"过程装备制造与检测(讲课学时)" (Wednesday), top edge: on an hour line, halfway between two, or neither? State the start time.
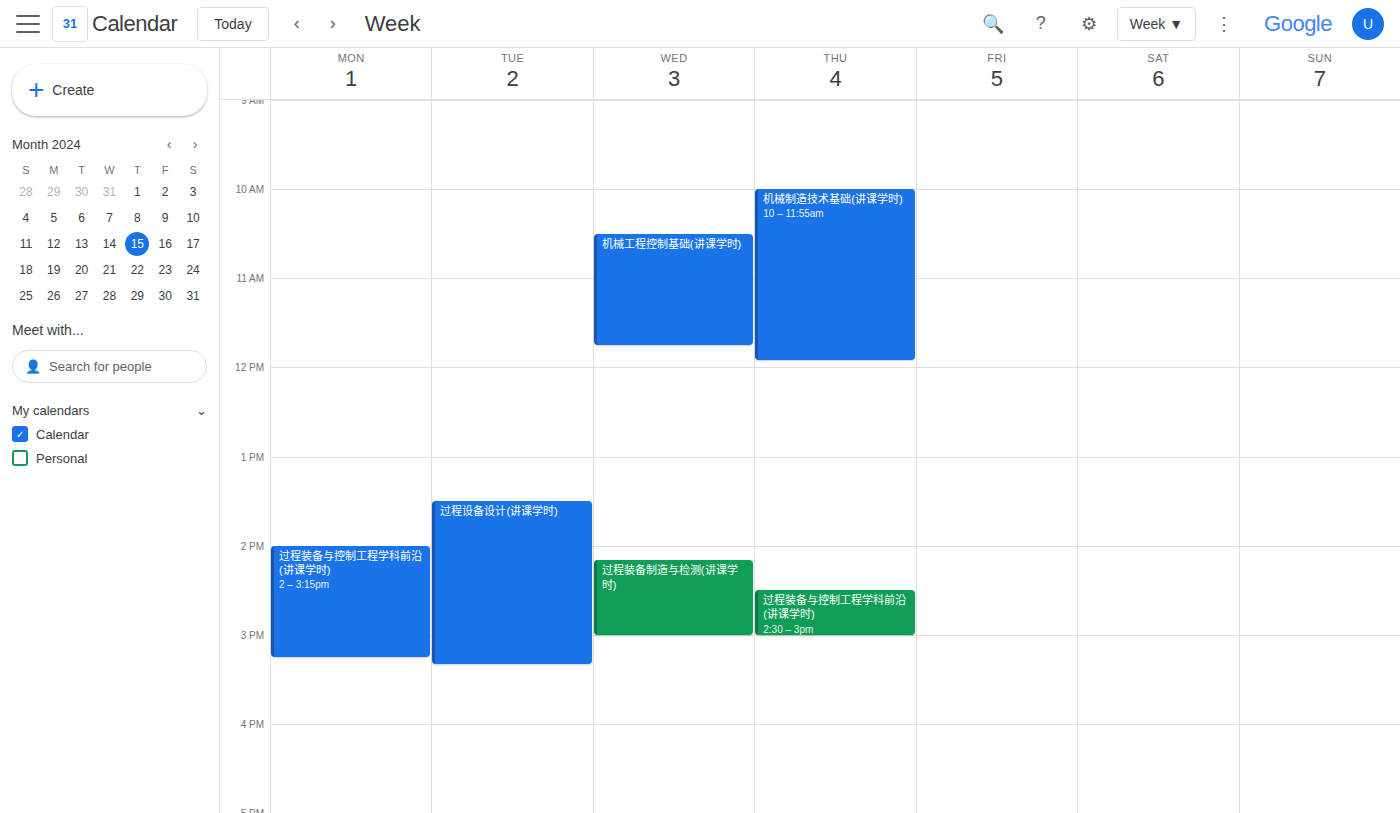
2:10 PM -- neither: 10 minutes below the 2 PM line and 50 minutes above the 3 PM line.